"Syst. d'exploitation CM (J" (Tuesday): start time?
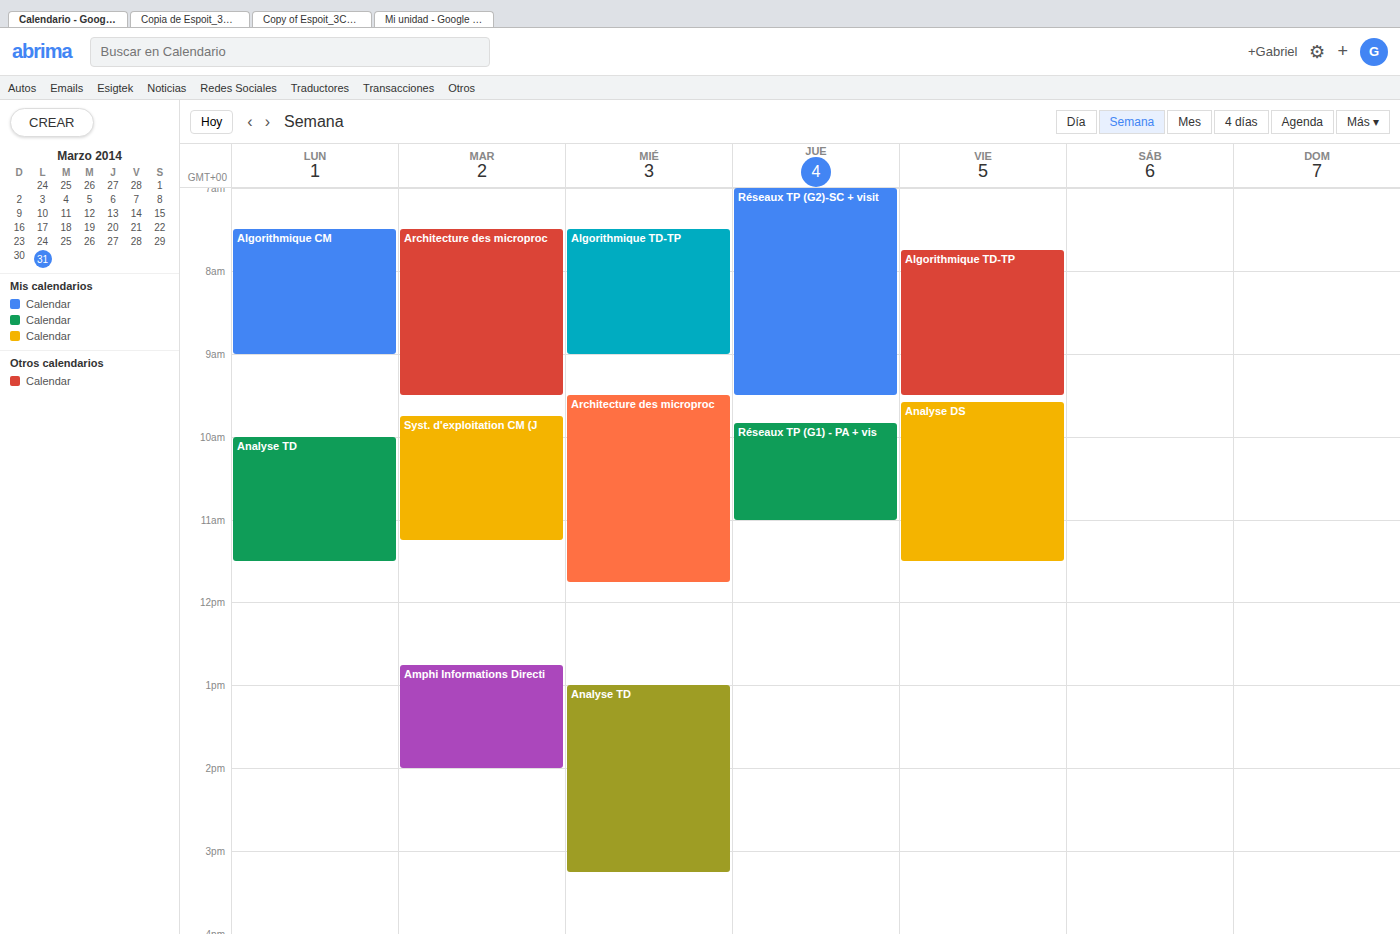
9:45 AM